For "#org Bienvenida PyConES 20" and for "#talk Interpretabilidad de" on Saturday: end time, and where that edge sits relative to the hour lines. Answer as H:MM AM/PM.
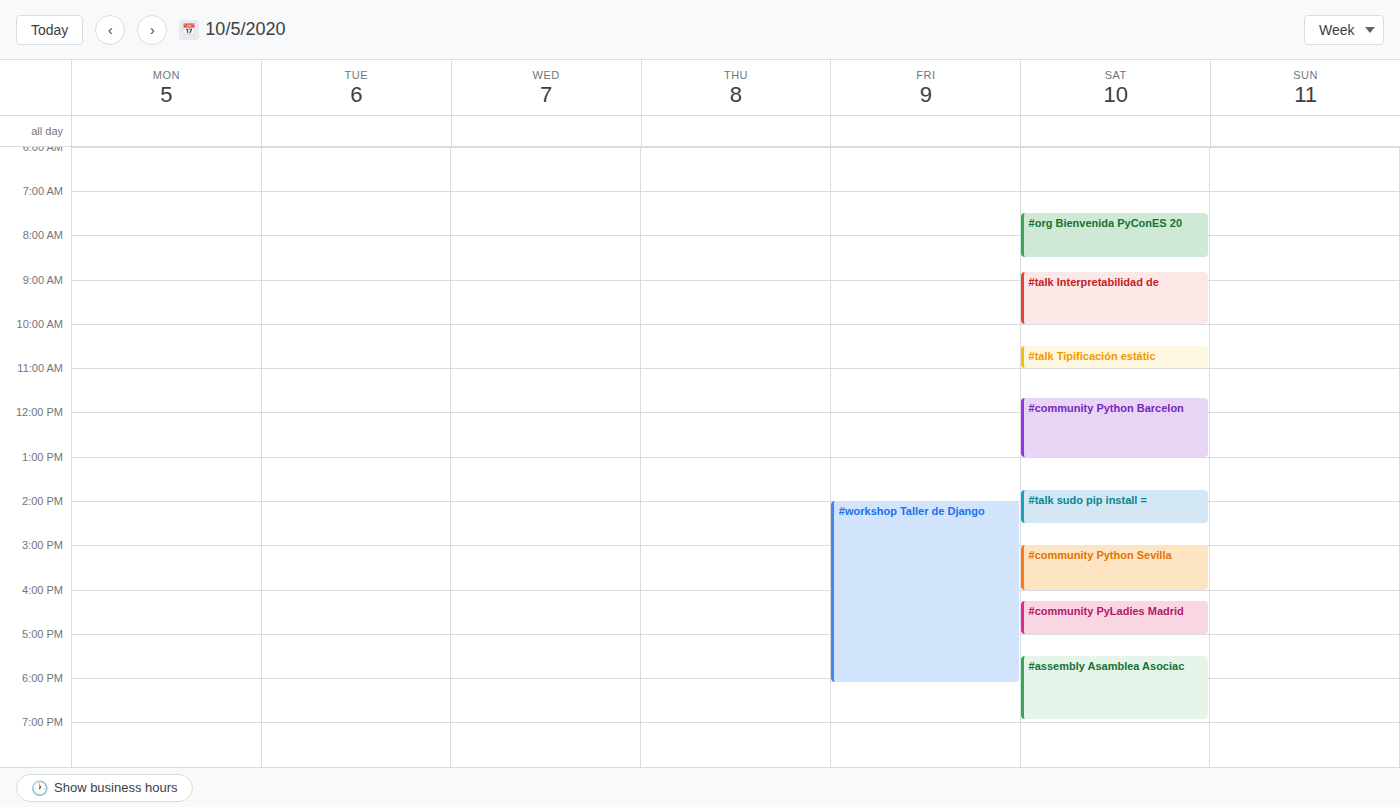
"#org Bienvenida PyConES 20": 8:30 AM, halfway between the 8 AM and 9 AM lines. "#talk Interpretabilidad de": 10:00 AM, exactly on the 10 AM line.